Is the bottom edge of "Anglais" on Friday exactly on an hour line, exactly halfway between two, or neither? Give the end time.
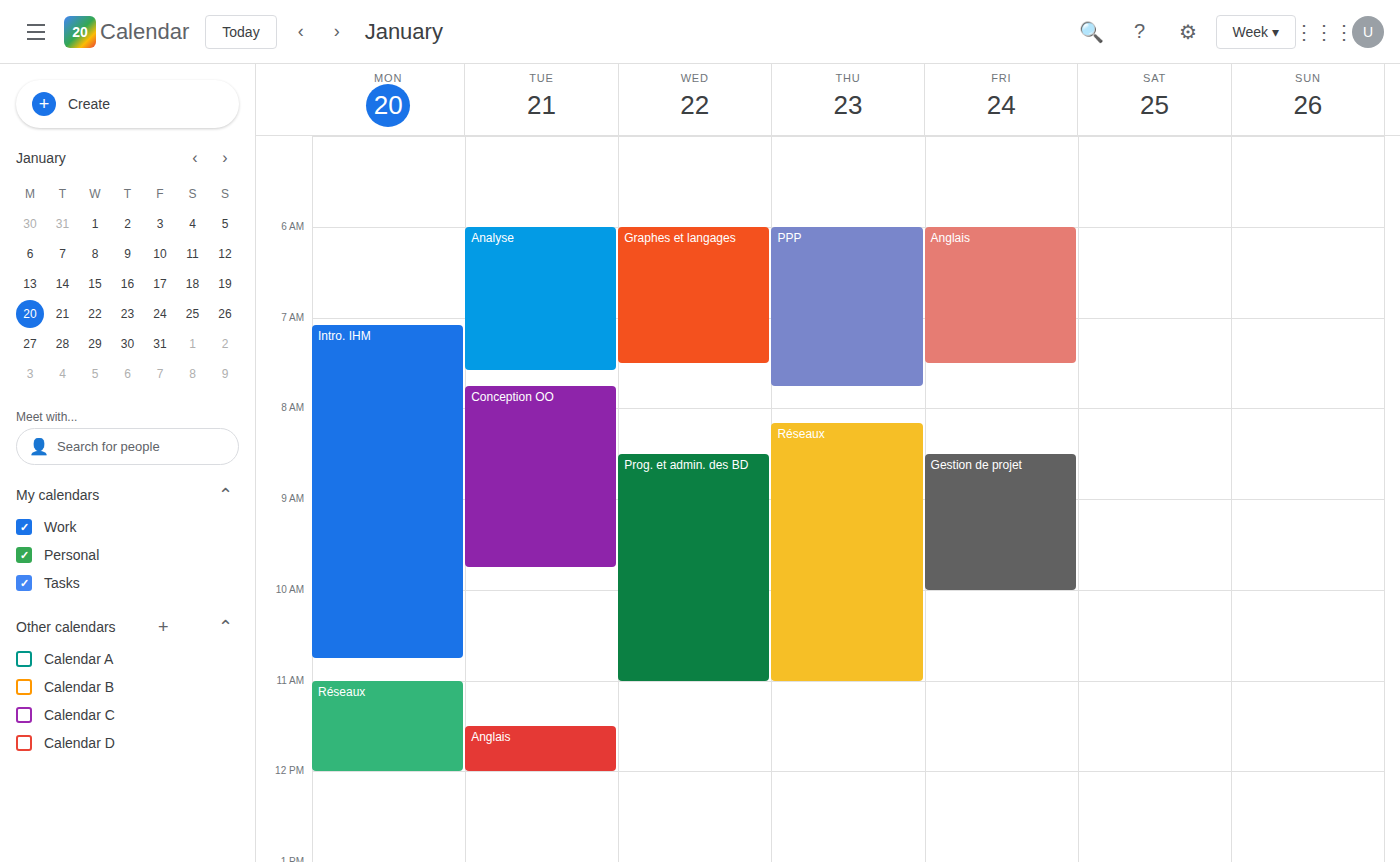
7:30 AM -- halfway between the 7 AM and 8 AM lines.